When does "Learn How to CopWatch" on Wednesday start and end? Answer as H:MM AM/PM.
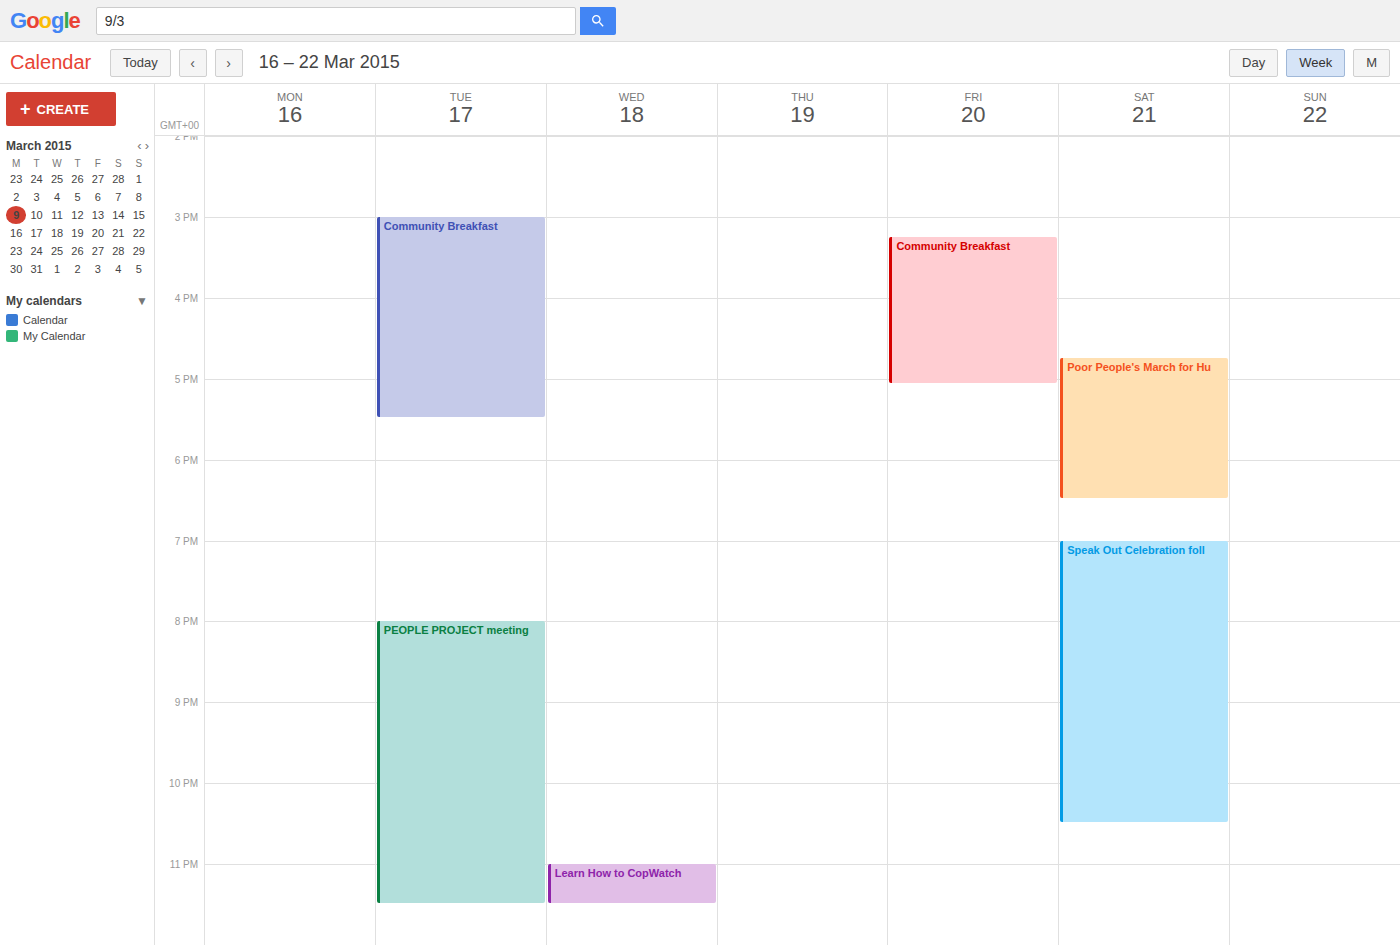
11:00 PM to 11:30 PM